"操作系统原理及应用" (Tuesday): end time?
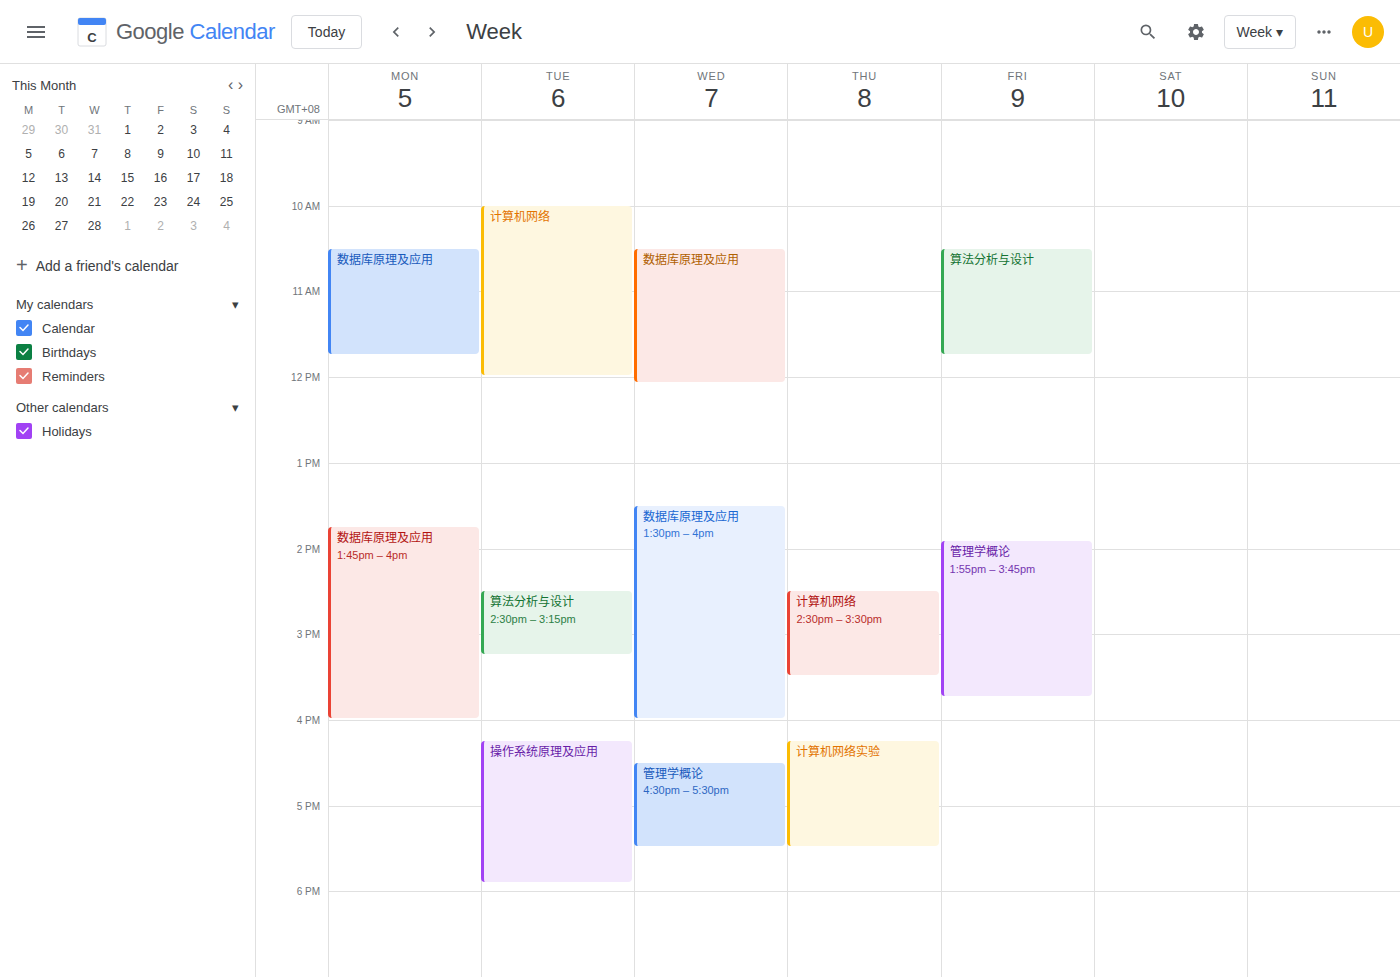
5:55 PM